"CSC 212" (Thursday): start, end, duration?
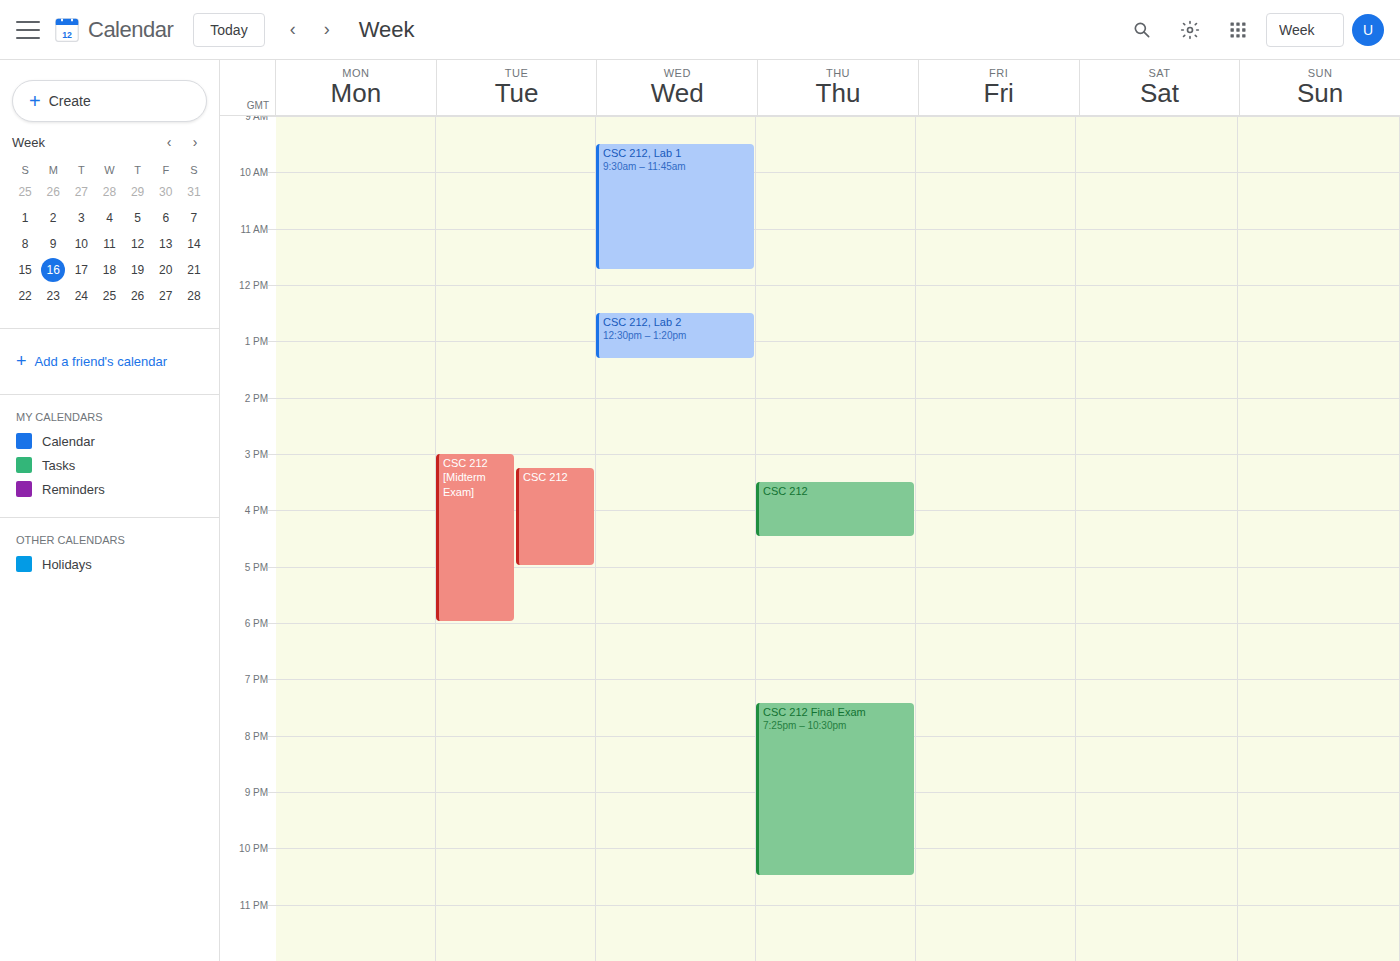
3:30 PM to 4:30 PM, 1 hour